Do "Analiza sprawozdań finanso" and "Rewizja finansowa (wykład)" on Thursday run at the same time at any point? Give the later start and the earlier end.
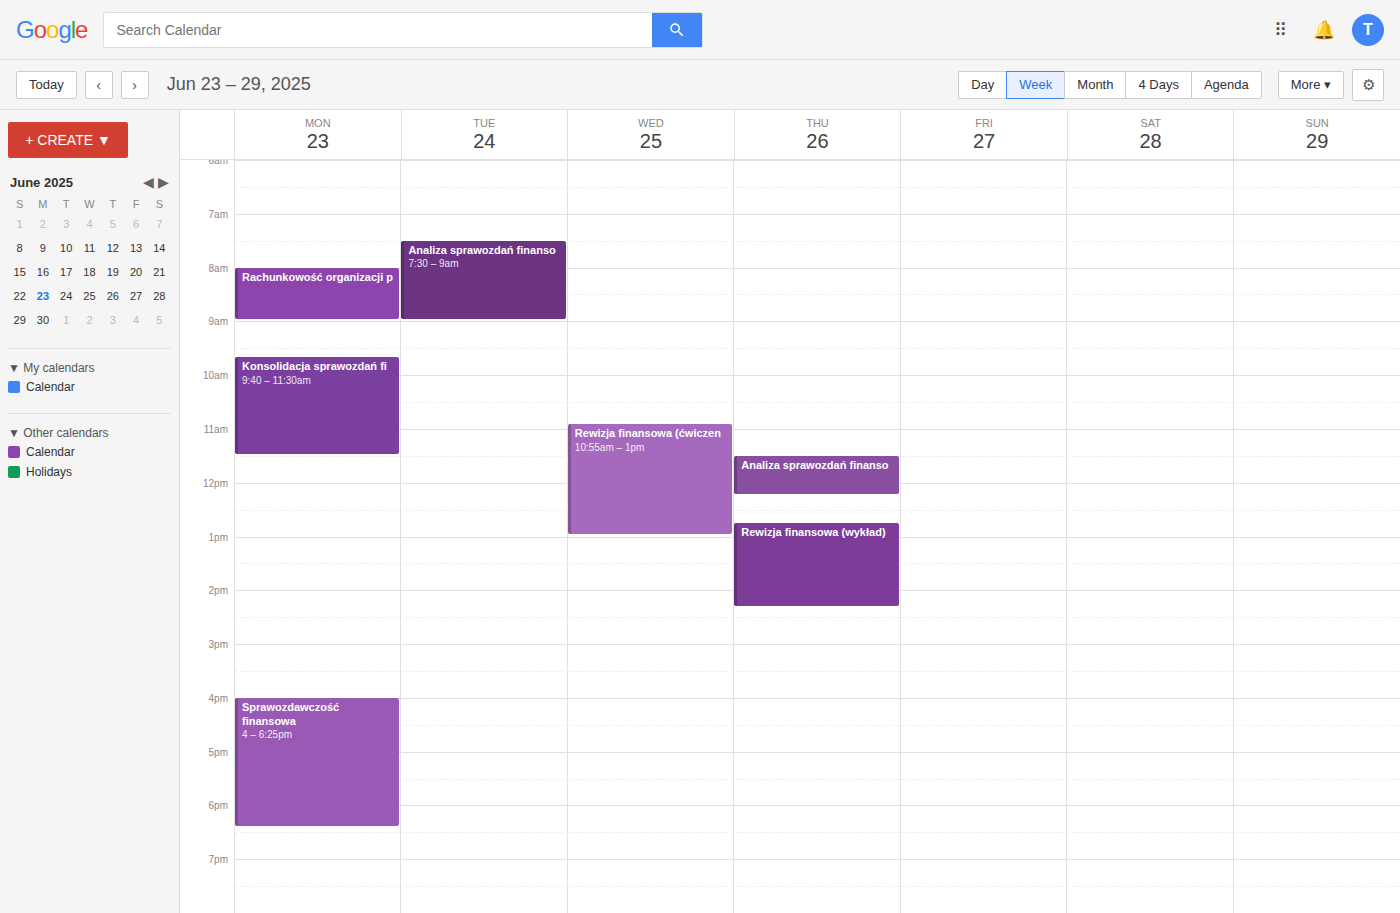
"Analiza sprawozdań finanso" ends at 12:15 PM and "Rewizja finansowa (wykład)" starts at 12:45 PM -- no overlap.